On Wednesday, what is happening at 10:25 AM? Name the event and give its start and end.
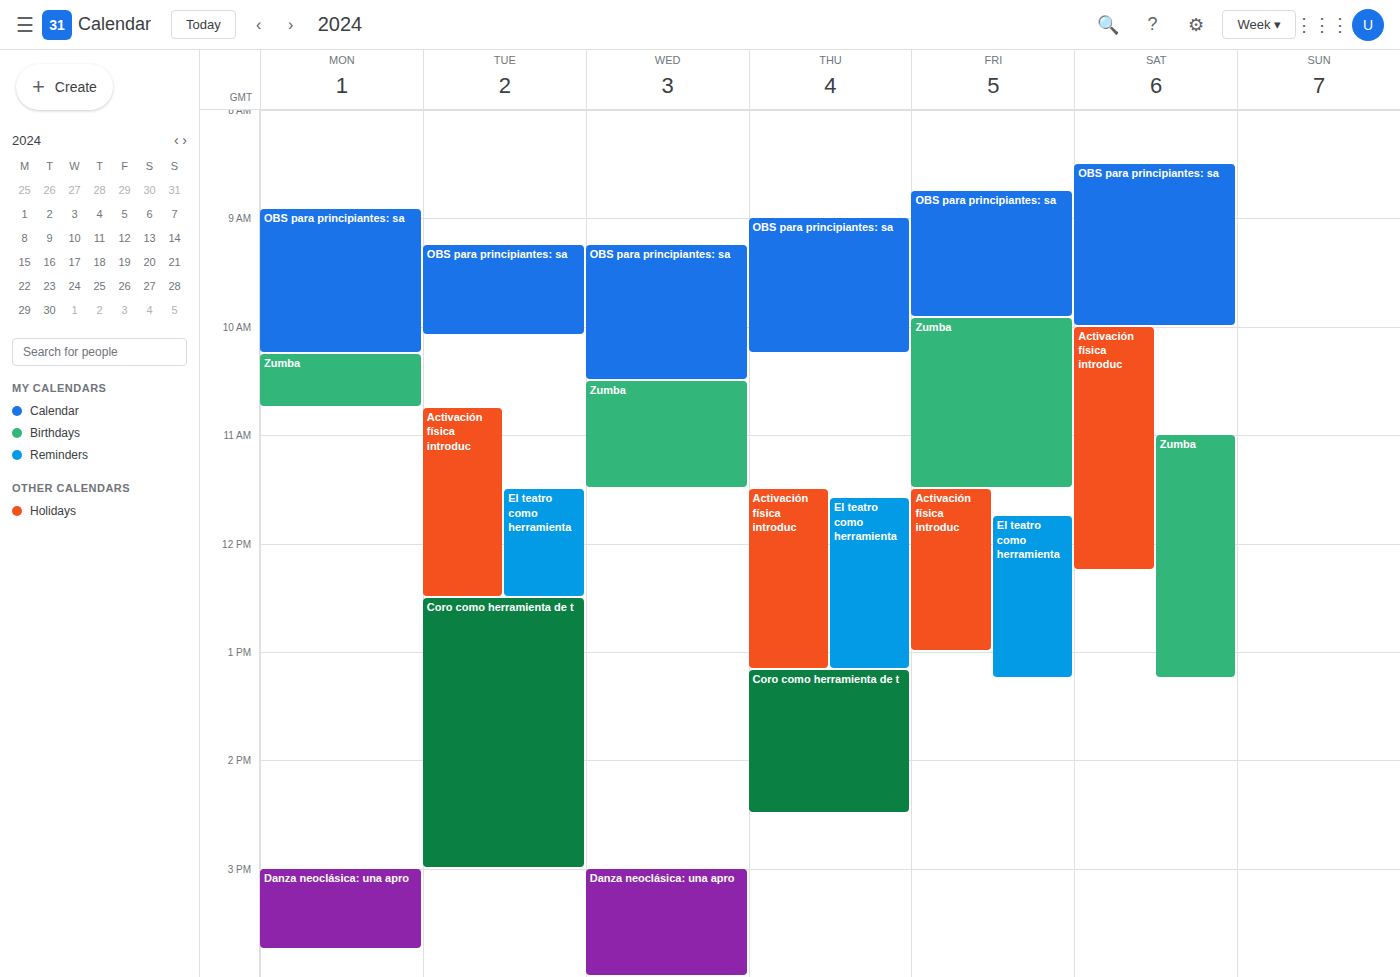
"OBS para principiantes: sa", 9:15 AM to 10:30 AM